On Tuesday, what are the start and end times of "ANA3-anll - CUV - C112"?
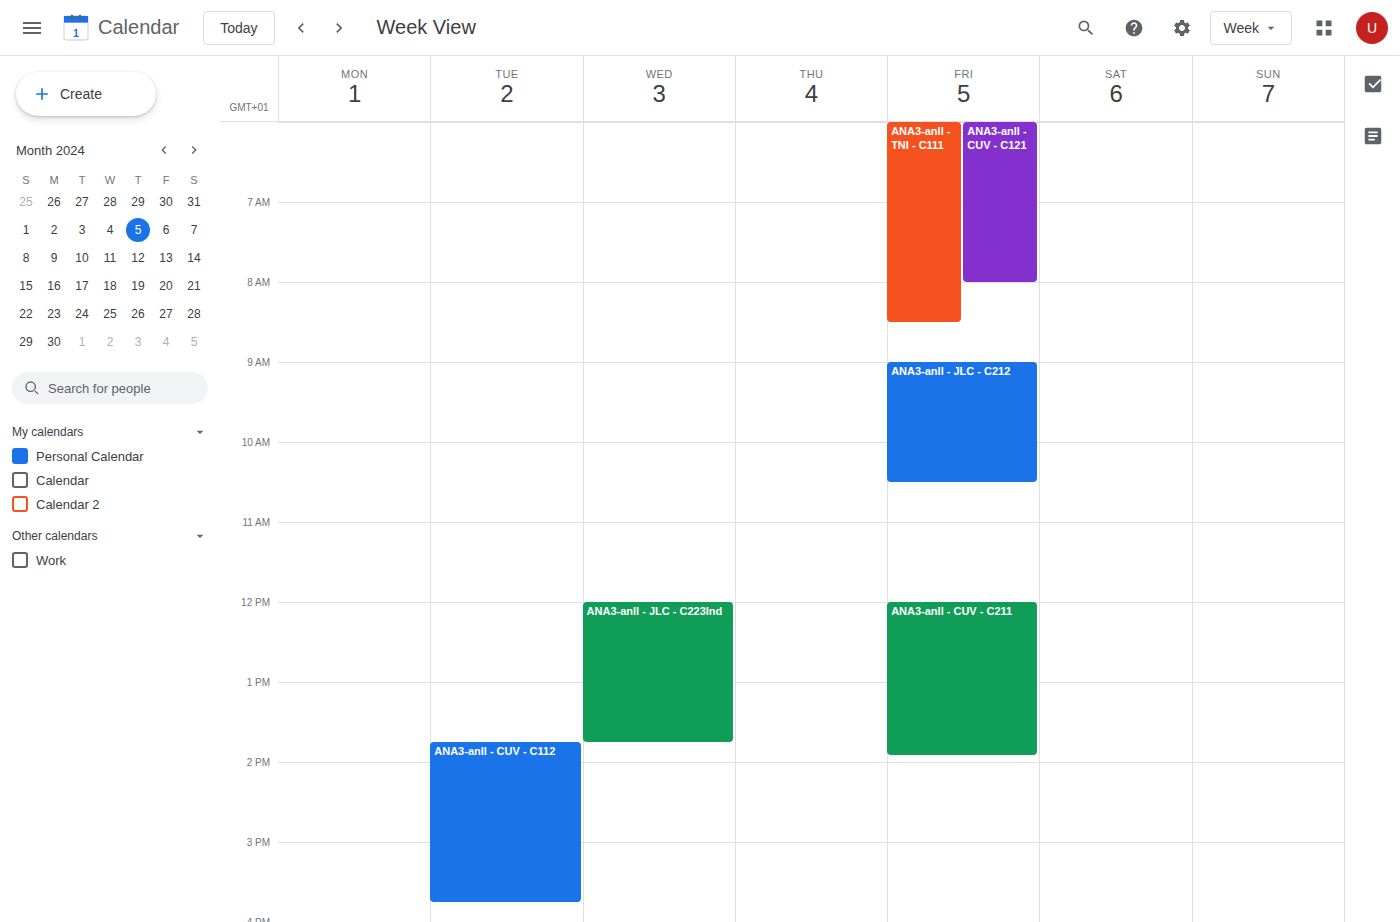
1:45 PM to 3:45 PM